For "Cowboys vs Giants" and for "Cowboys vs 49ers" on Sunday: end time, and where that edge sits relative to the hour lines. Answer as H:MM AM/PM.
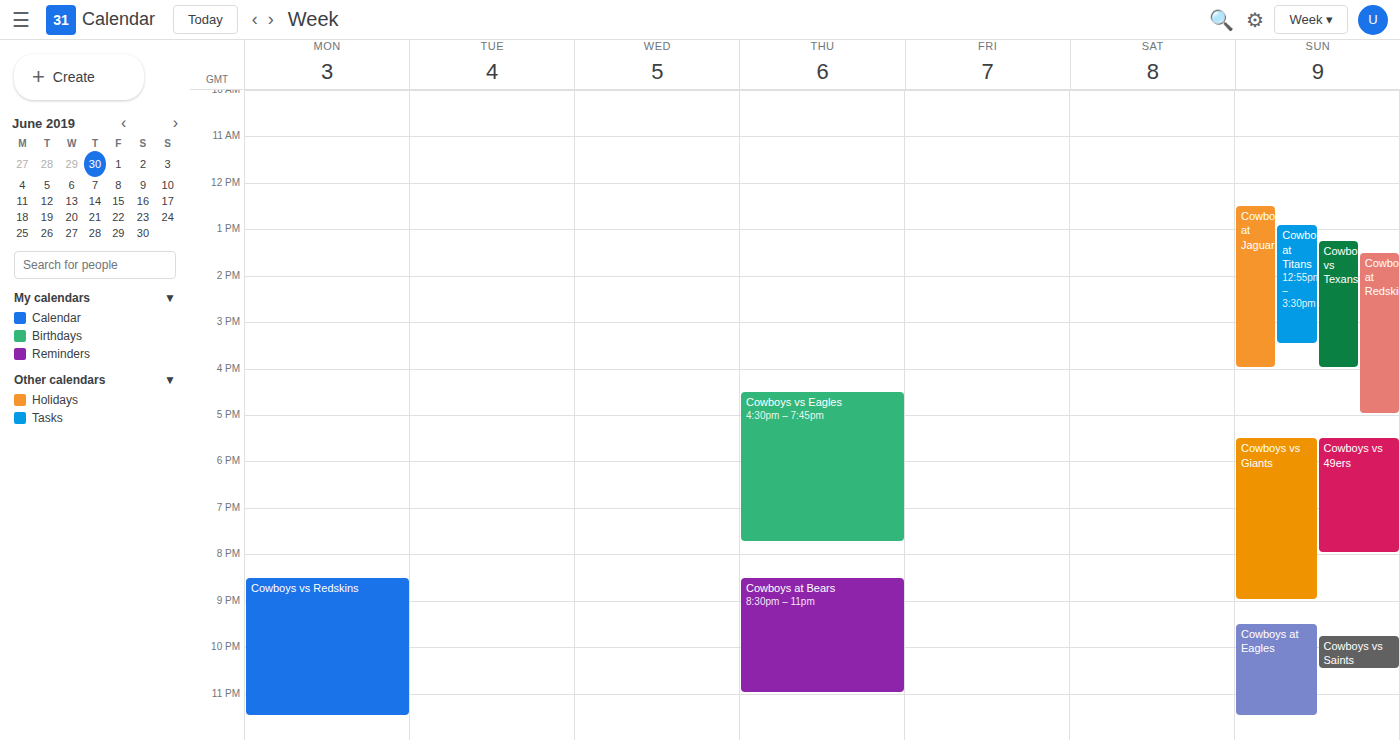
"Cowboys vs Giants": 9:00 PM, exactly on the 9 PM line. "Cowboys vs 49ers": 8:00 PM, exactly on the 8 PM line.